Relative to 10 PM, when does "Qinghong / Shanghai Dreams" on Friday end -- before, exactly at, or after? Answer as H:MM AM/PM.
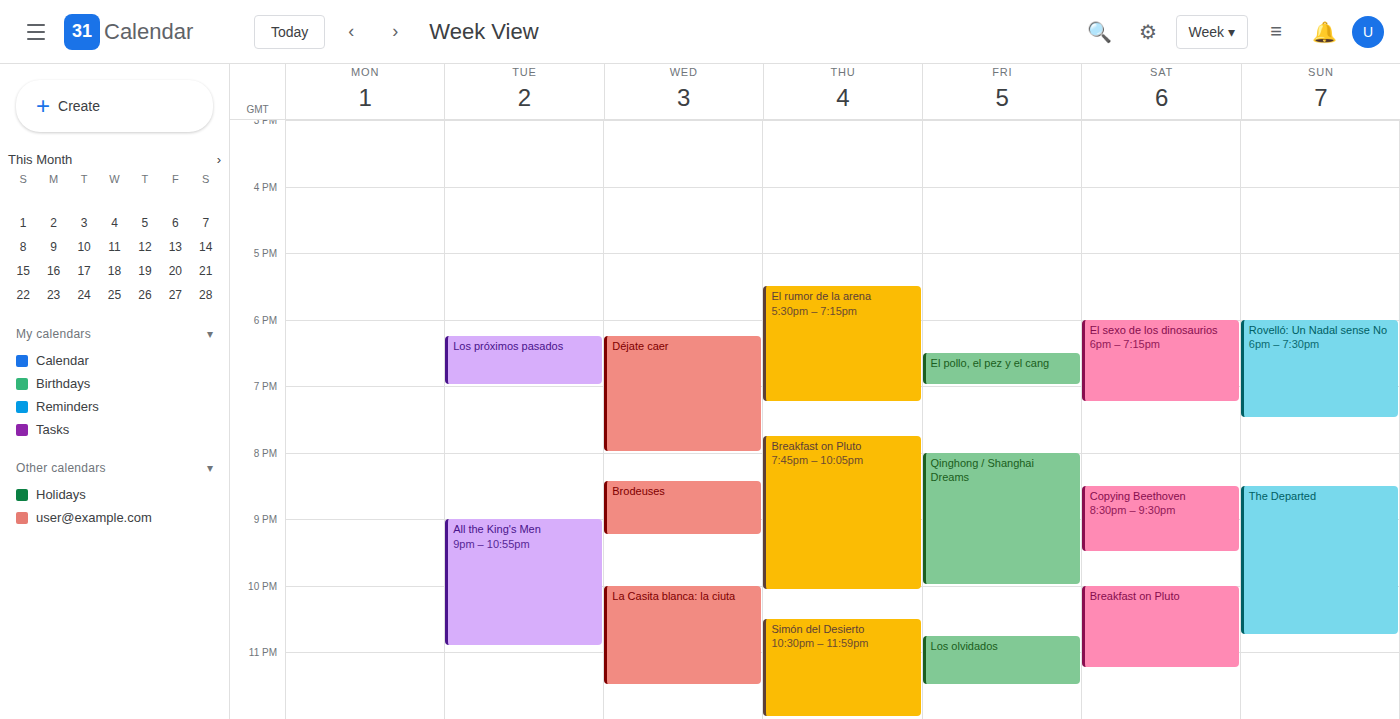
10:00 PM -- exactly at 10 PM, on the 10 PM line.